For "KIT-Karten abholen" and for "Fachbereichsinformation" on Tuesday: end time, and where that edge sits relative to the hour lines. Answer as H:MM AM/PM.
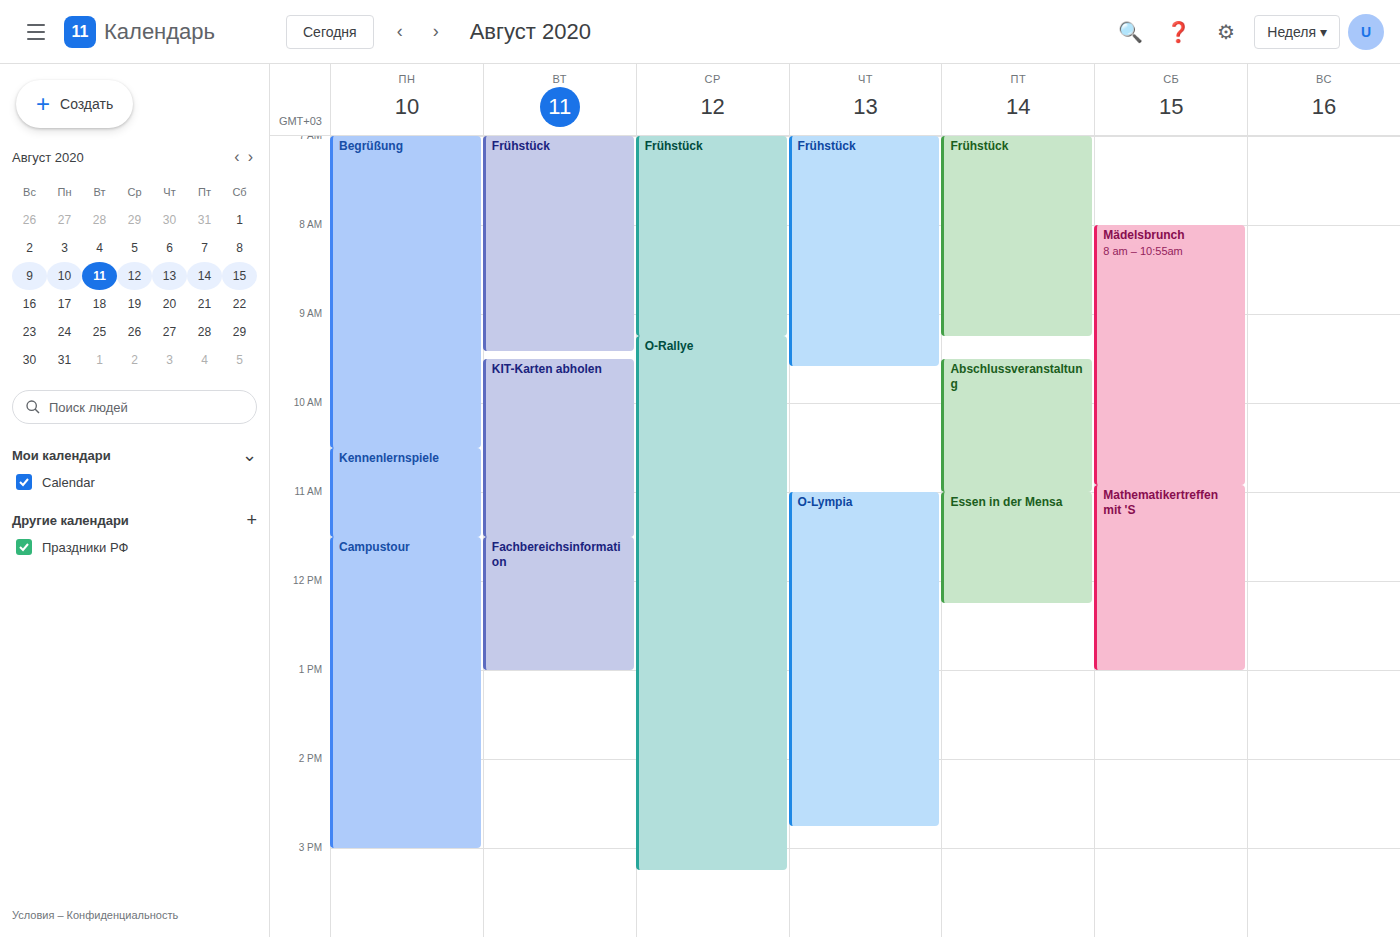
"KIT-Karten abholen": 11:30 AM, halfway between the 11 AM and 12 PM lines. "Fachbereichsinformation": 1:00 PM, exactly on the 1 PM line.